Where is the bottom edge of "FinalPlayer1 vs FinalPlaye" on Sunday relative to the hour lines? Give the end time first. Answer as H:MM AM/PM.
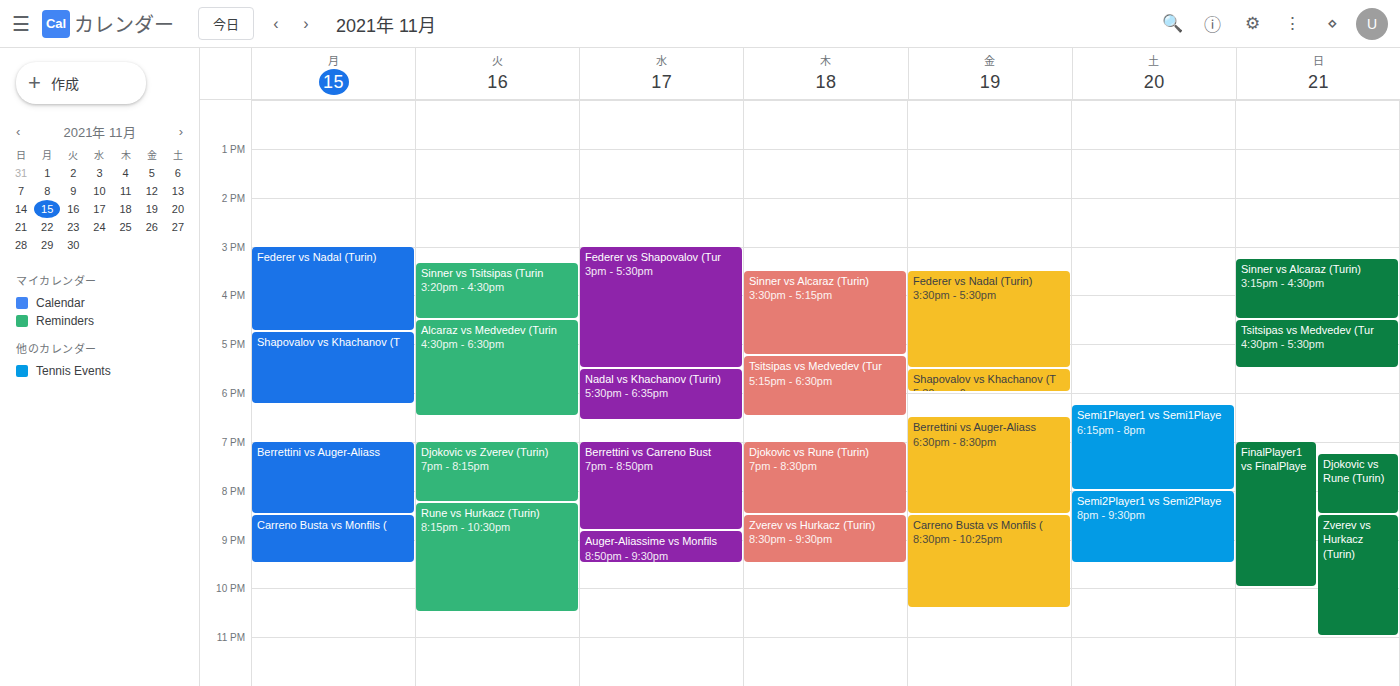
10:00 PM -- exactly on the 10 PM line.